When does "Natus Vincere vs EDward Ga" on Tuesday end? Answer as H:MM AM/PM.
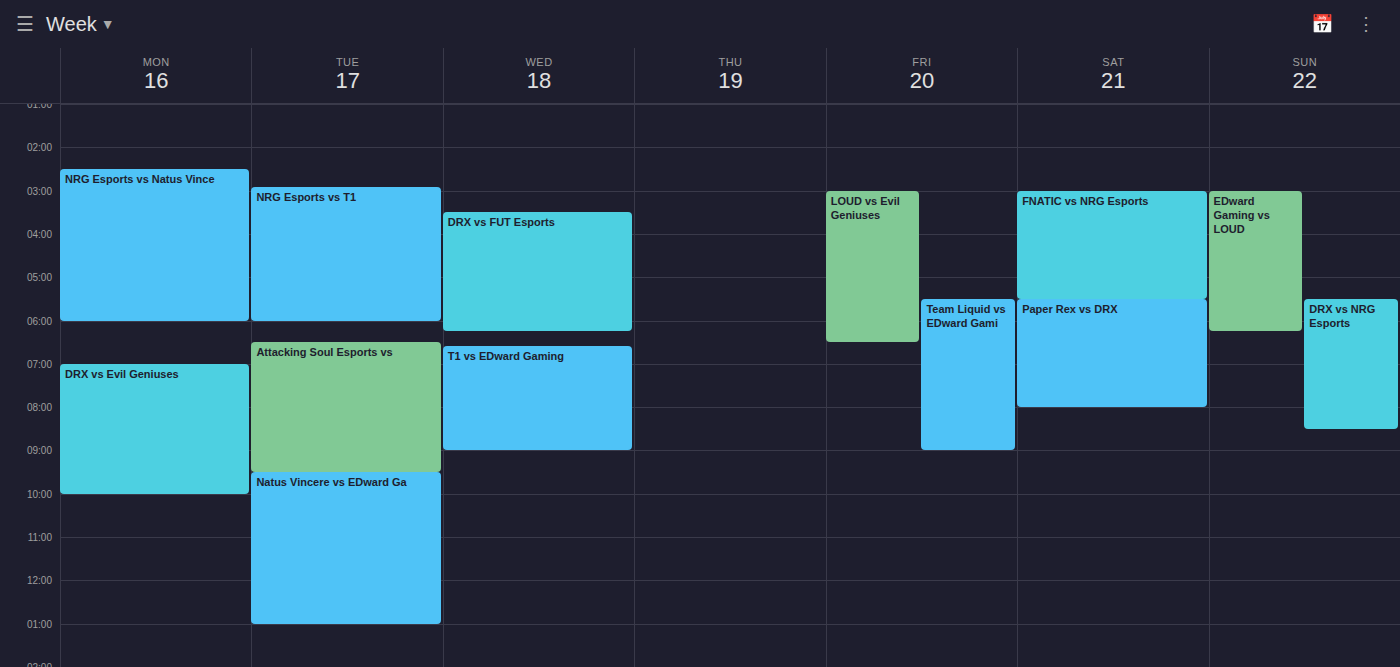
1:00 PM